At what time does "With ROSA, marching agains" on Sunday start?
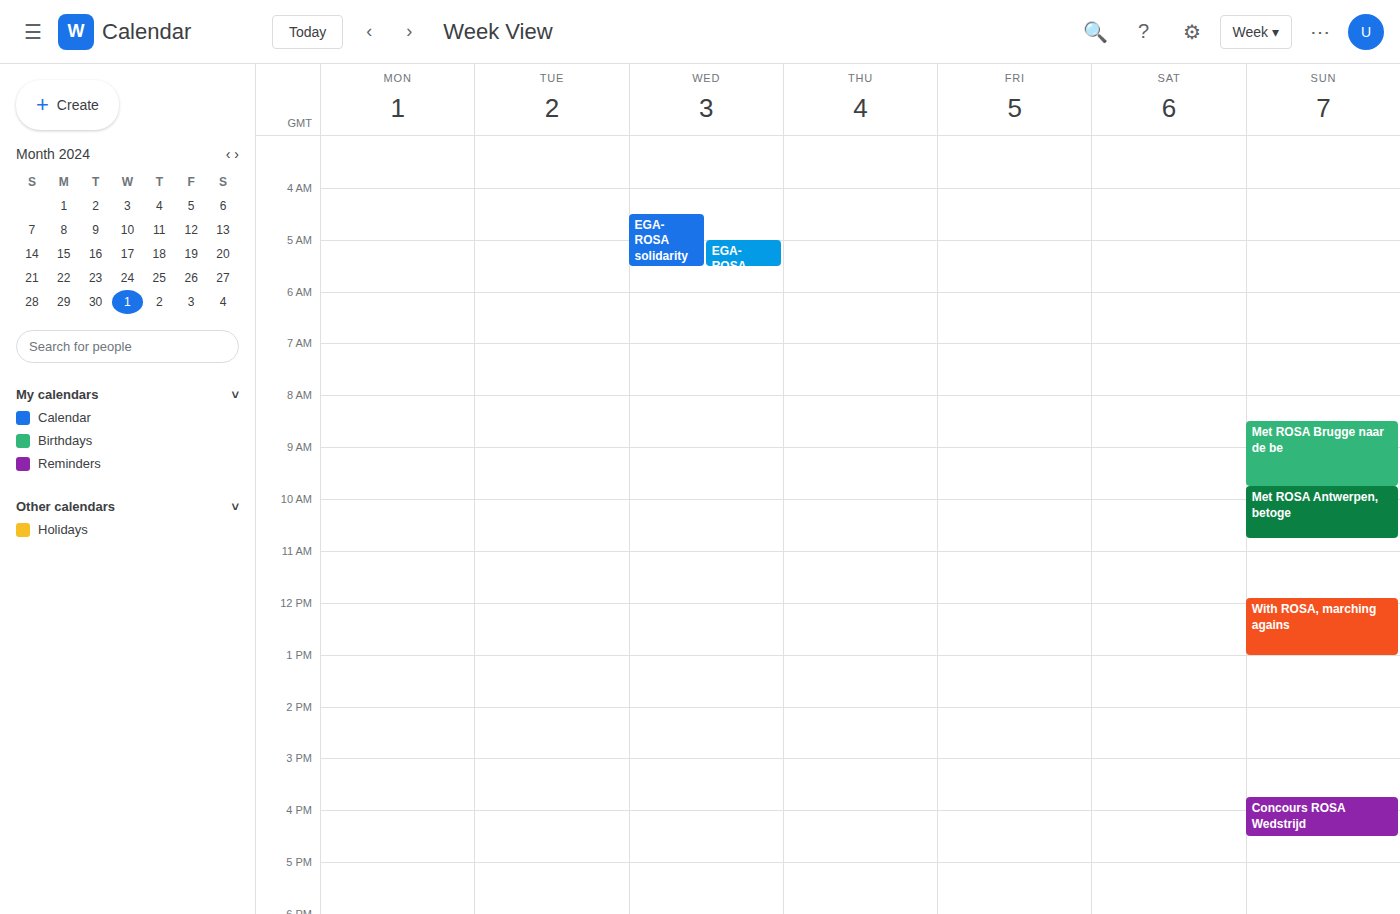
11:55 AM